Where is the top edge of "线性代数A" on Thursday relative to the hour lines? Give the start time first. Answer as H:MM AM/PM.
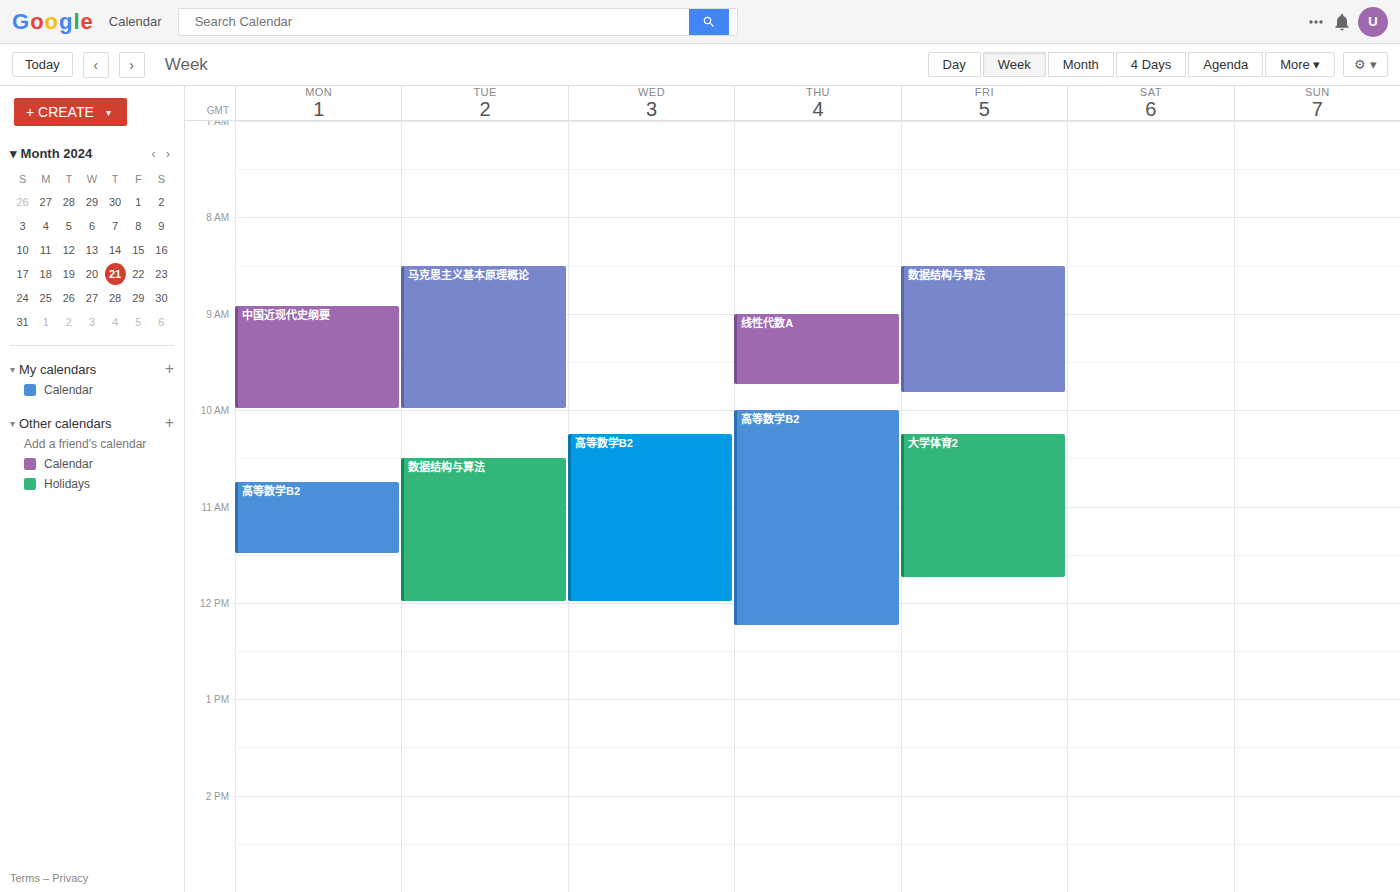
9:00 AM -- exactly on the 9 AM line.